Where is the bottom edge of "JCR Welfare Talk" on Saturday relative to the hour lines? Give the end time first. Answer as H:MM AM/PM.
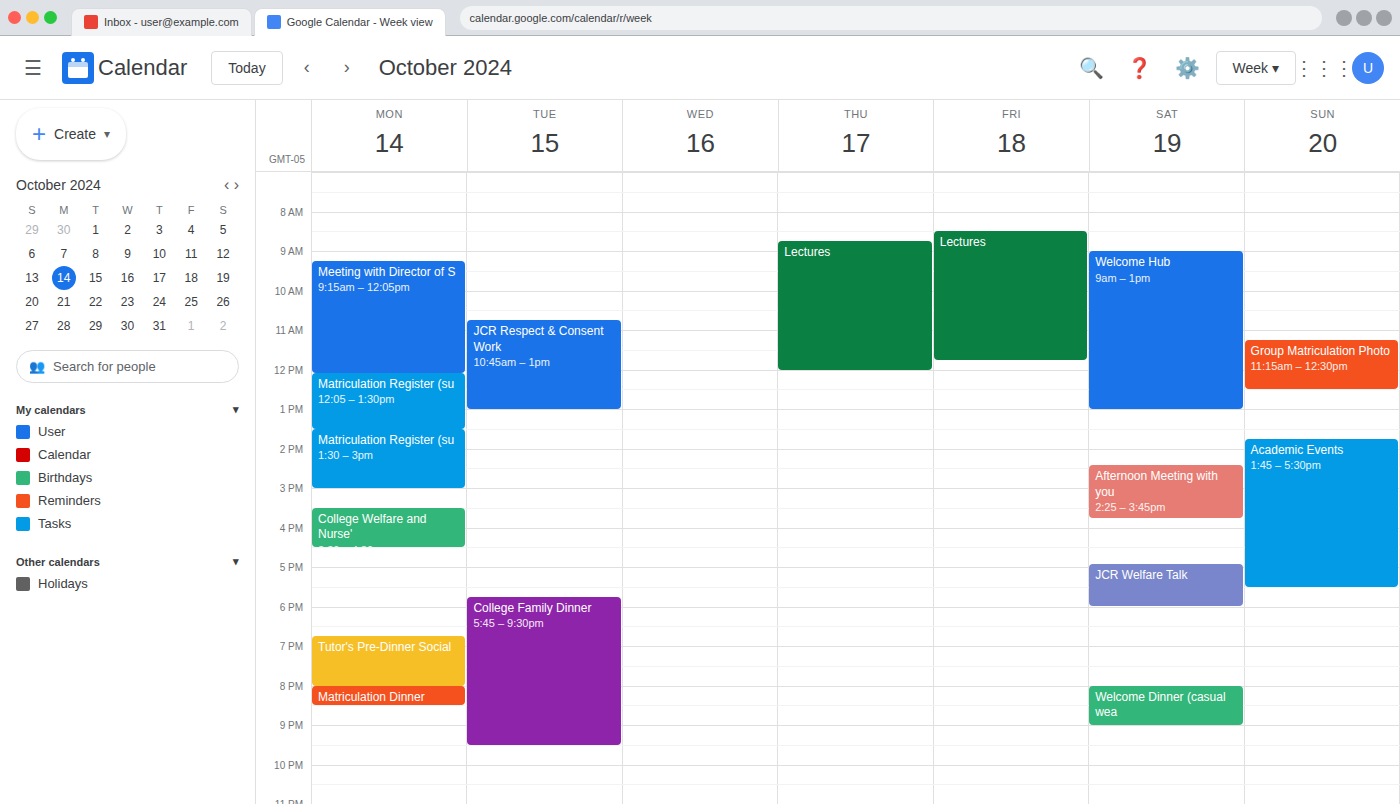
6:00 PM -- exactly on the 6 PM line.